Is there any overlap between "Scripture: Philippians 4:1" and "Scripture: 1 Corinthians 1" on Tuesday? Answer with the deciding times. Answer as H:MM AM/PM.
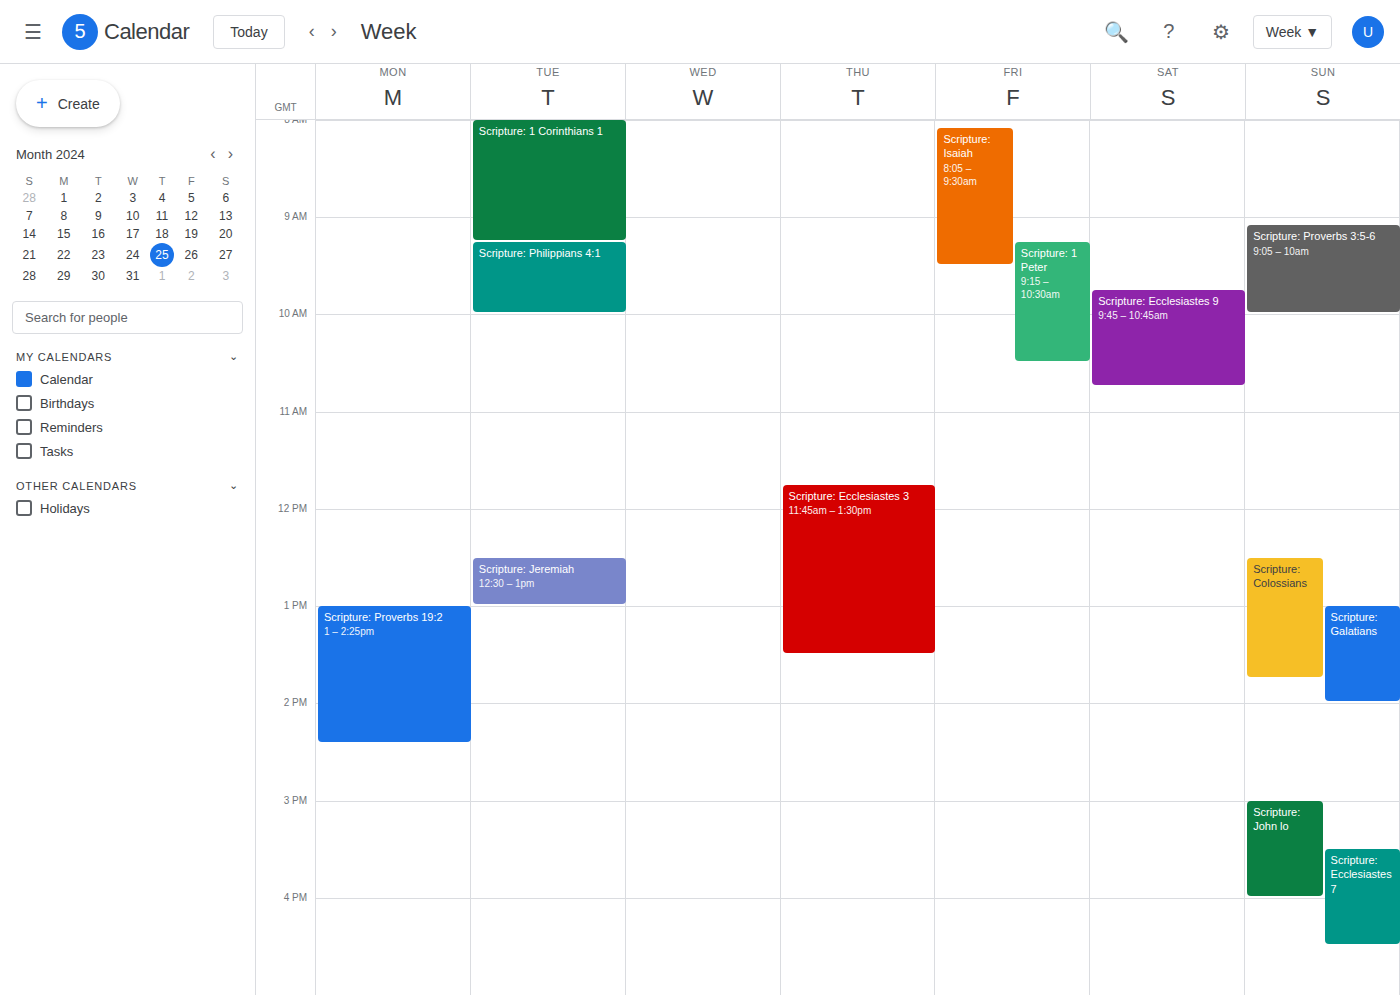
"Scripture: 1 Corinthians 1" ends at 9:15 AM, exactly when "Scripture: Philippians 4:1" starts -- they touch but do not overlap.